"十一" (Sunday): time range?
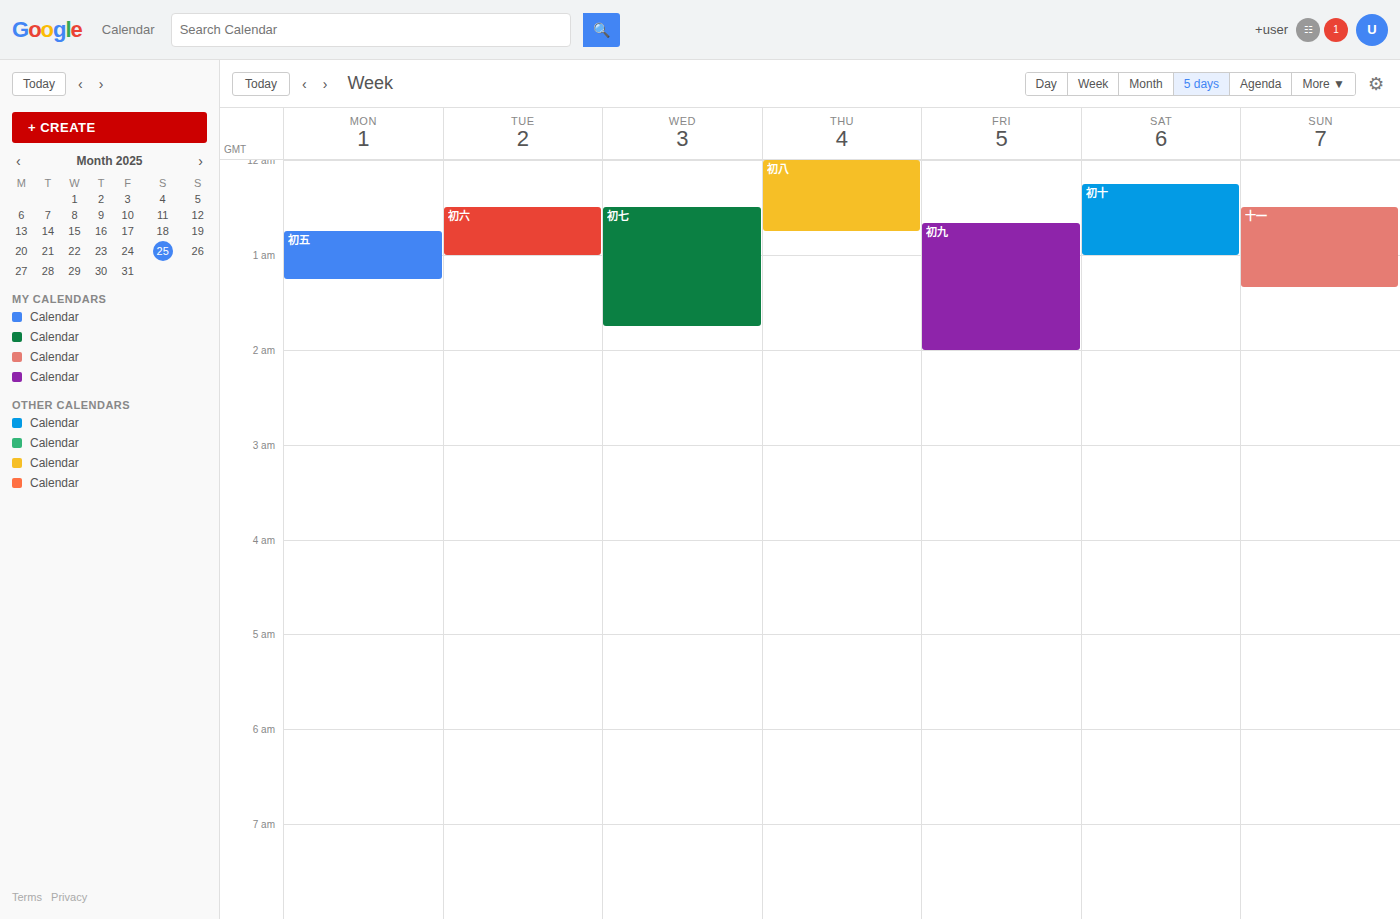
12:30 AM to 1:20 AM